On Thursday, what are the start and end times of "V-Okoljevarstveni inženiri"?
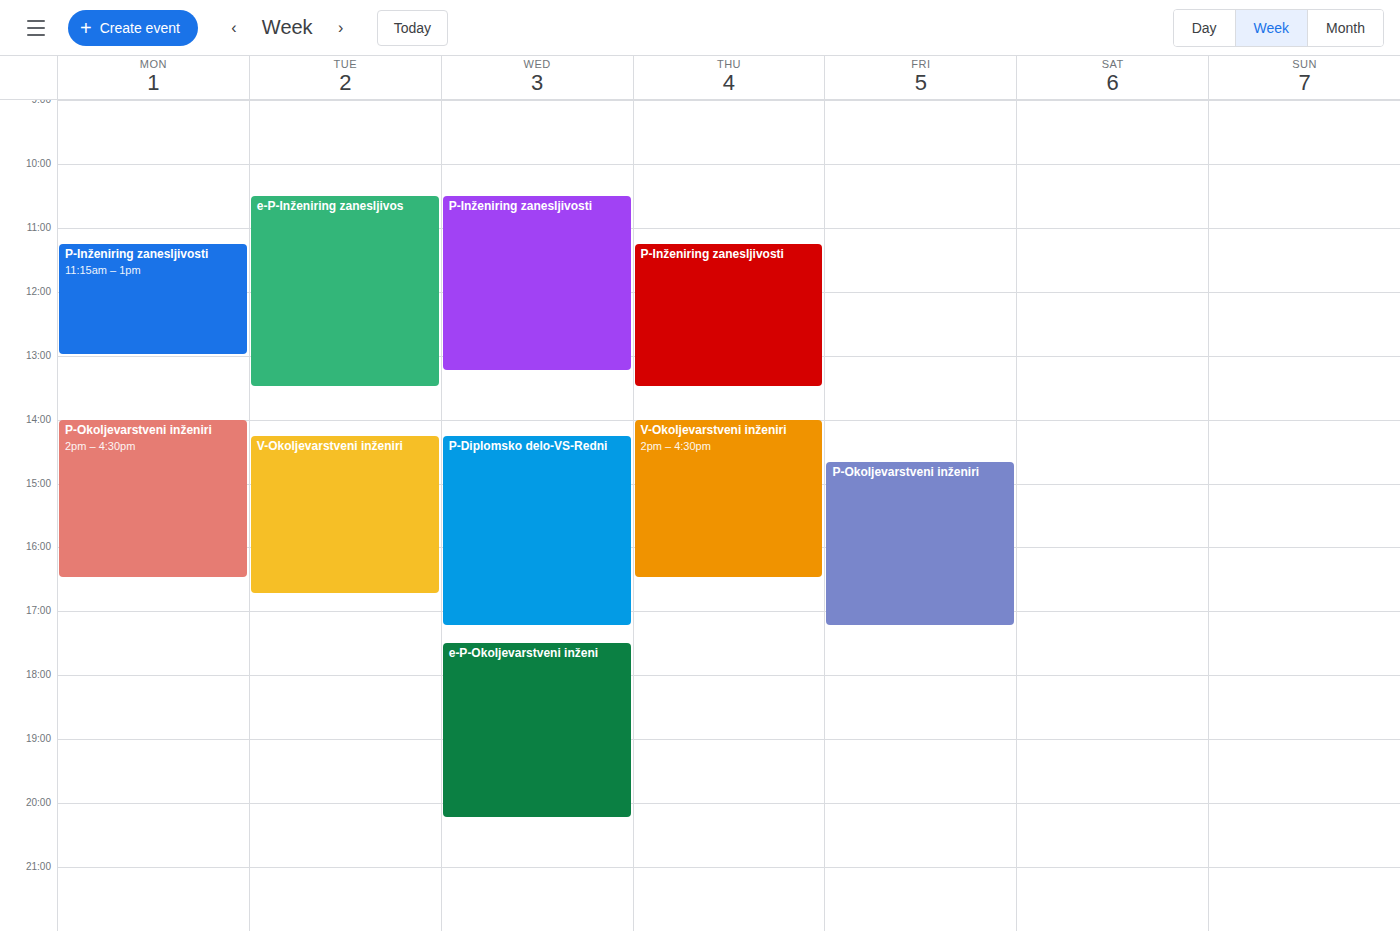
2:00 PM to 4:30 PM